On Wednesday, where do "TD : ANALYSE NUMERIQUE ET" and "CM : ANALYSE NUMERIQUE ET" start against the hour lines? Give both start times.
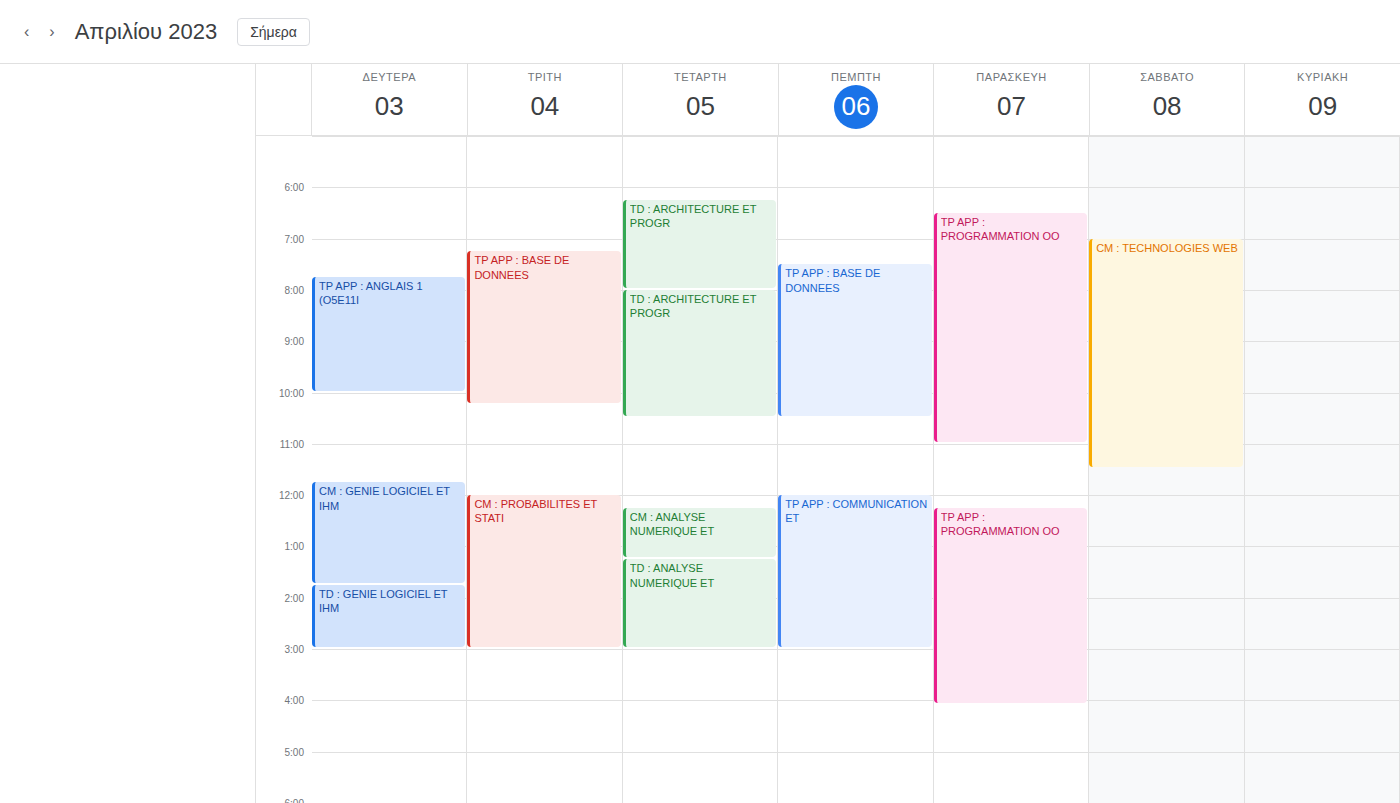
"TD : ANALYSE NUMERIQUE ET": 1:15 PM, neither: a quarter of the way from the 1 PM line to the 2 PM line. "CM : ANALYSE NUMERIQUE ET": 12:15 PM, neither: a quarter of the way from the 12 PM line to the 1 PM line.